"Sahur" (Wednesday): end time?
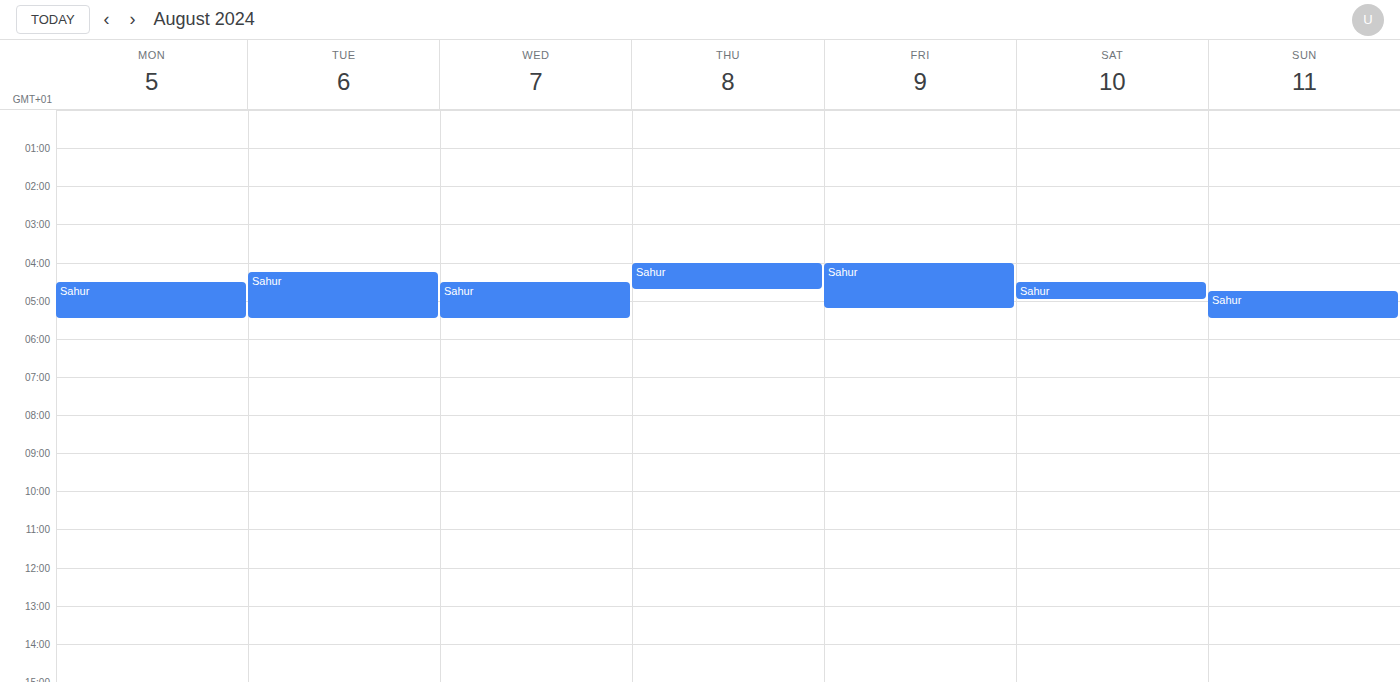
5:30 AM